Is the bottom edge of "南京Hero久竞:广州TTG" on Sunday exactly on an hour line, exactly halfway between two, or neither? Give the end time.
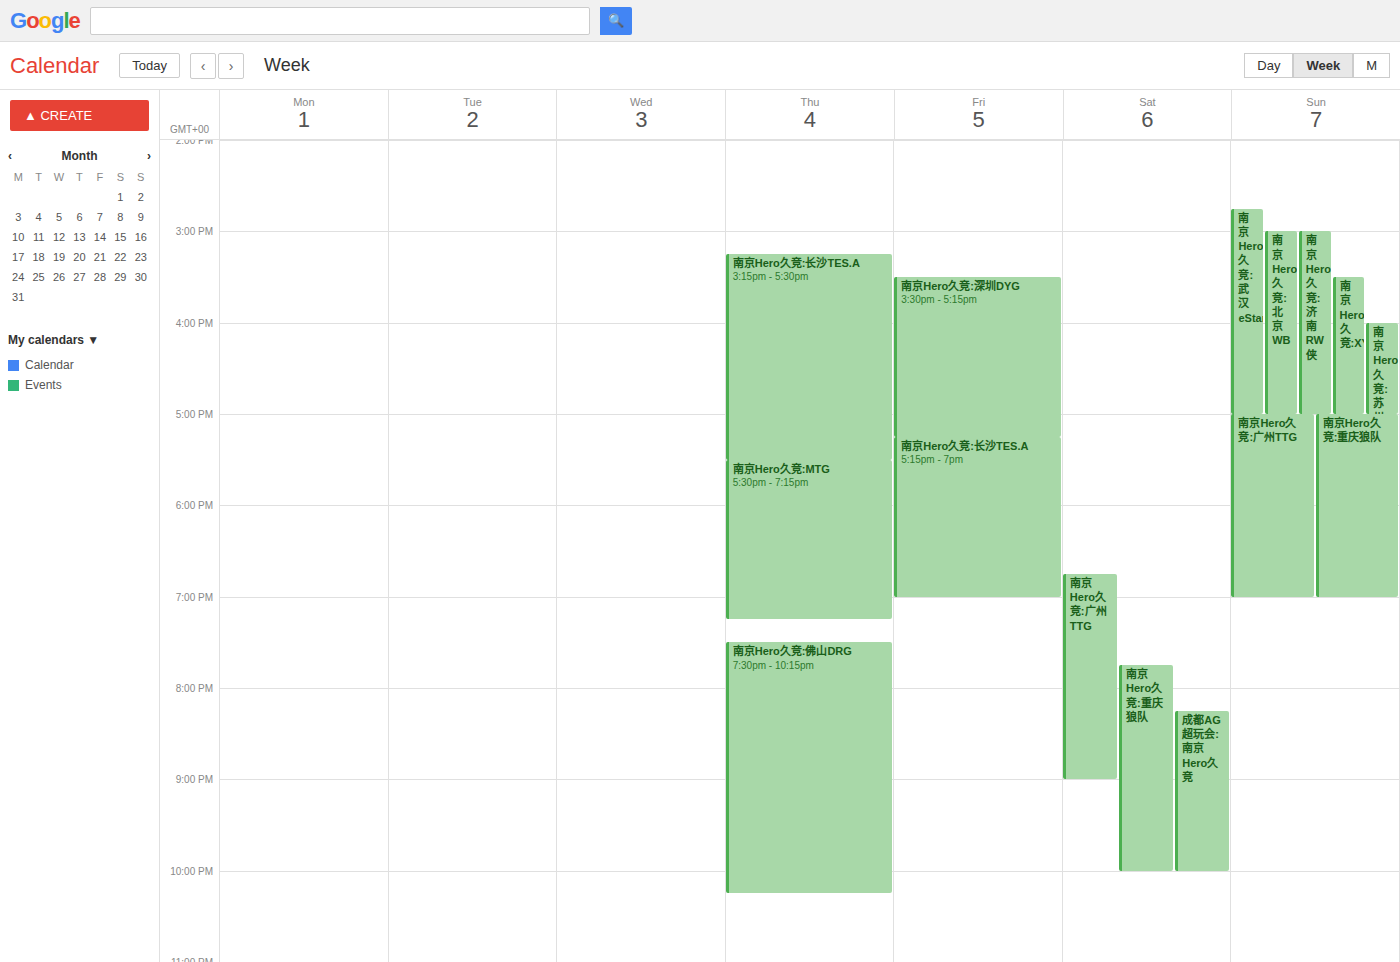
7:00 PM -- exactly on the 7 PM line.